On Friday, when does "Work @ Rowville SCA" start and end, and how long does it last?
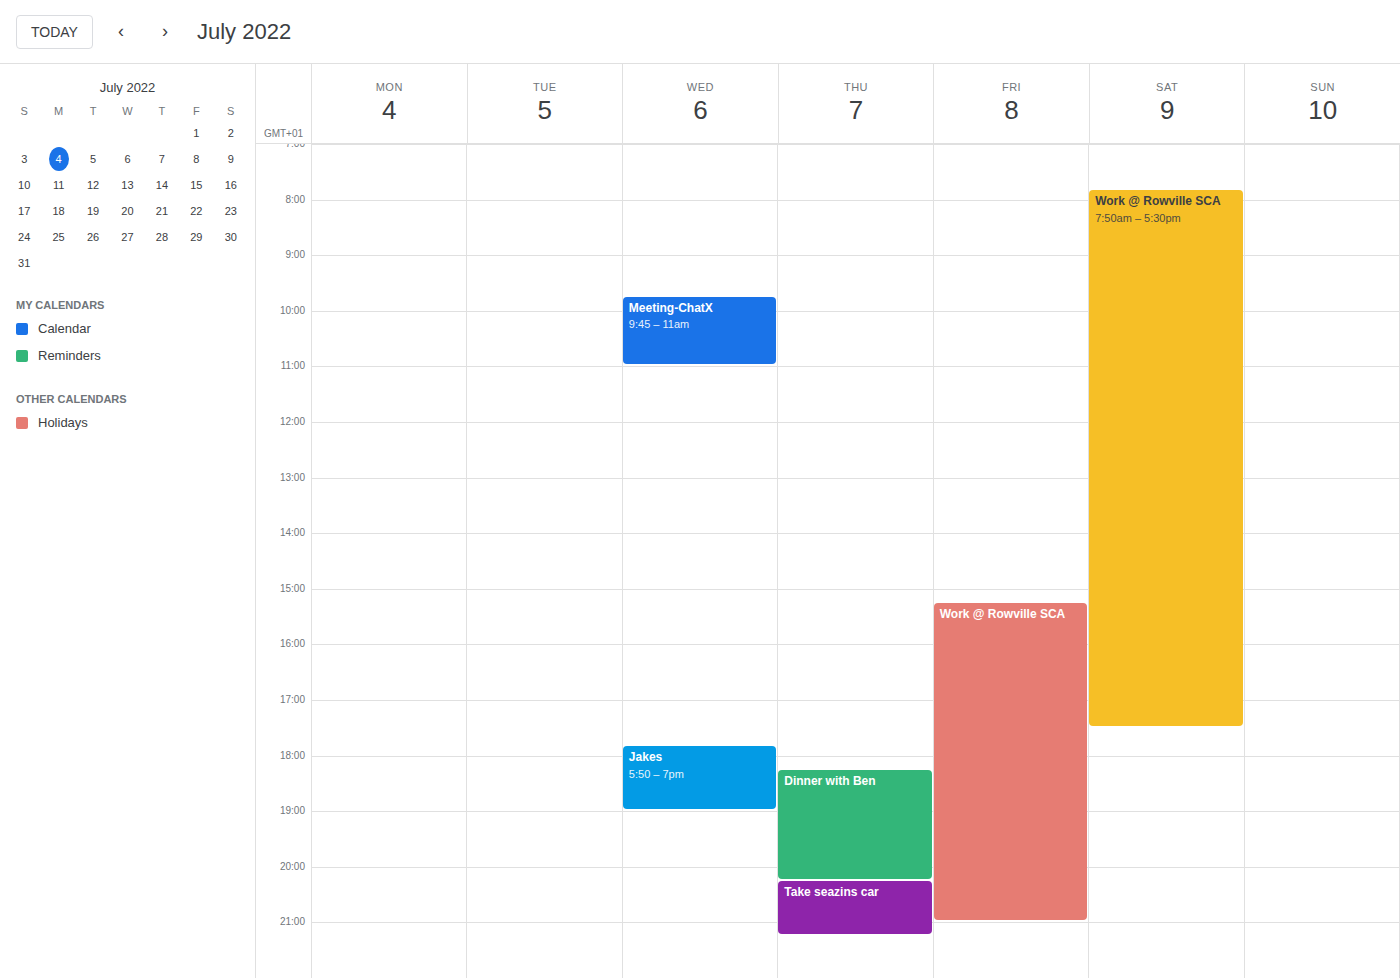
3:15 PM to 9:00 PM, 5 hours 45 minutes